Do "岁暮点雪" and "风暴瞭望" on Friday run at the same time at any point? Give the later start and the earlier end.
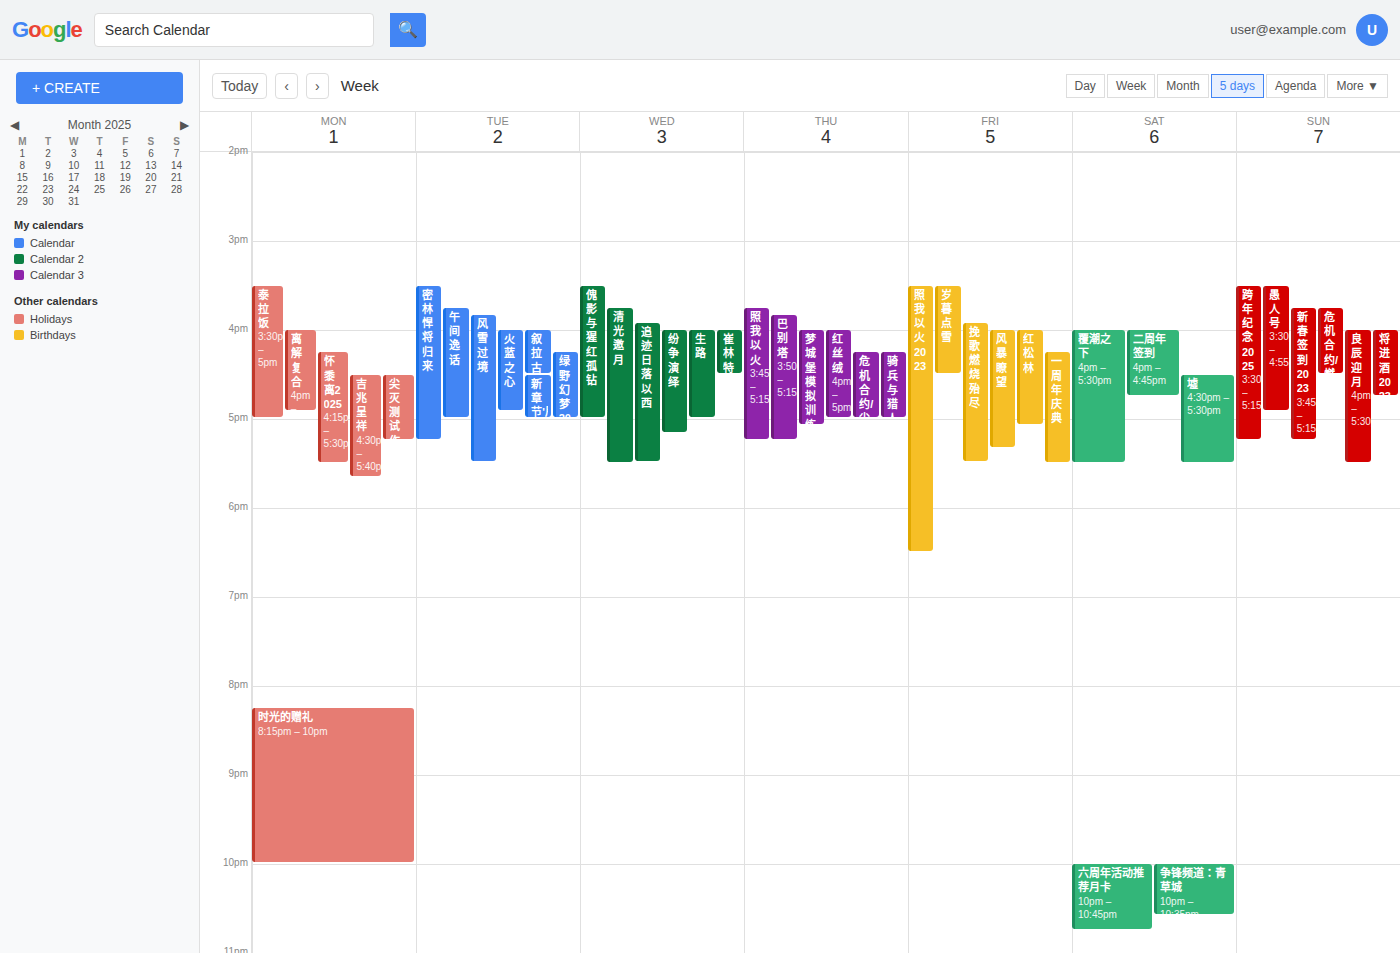
"风暴瞭望" starts at 16:00, before "岁暮点雪" ends at 16:30 -- they overlap.